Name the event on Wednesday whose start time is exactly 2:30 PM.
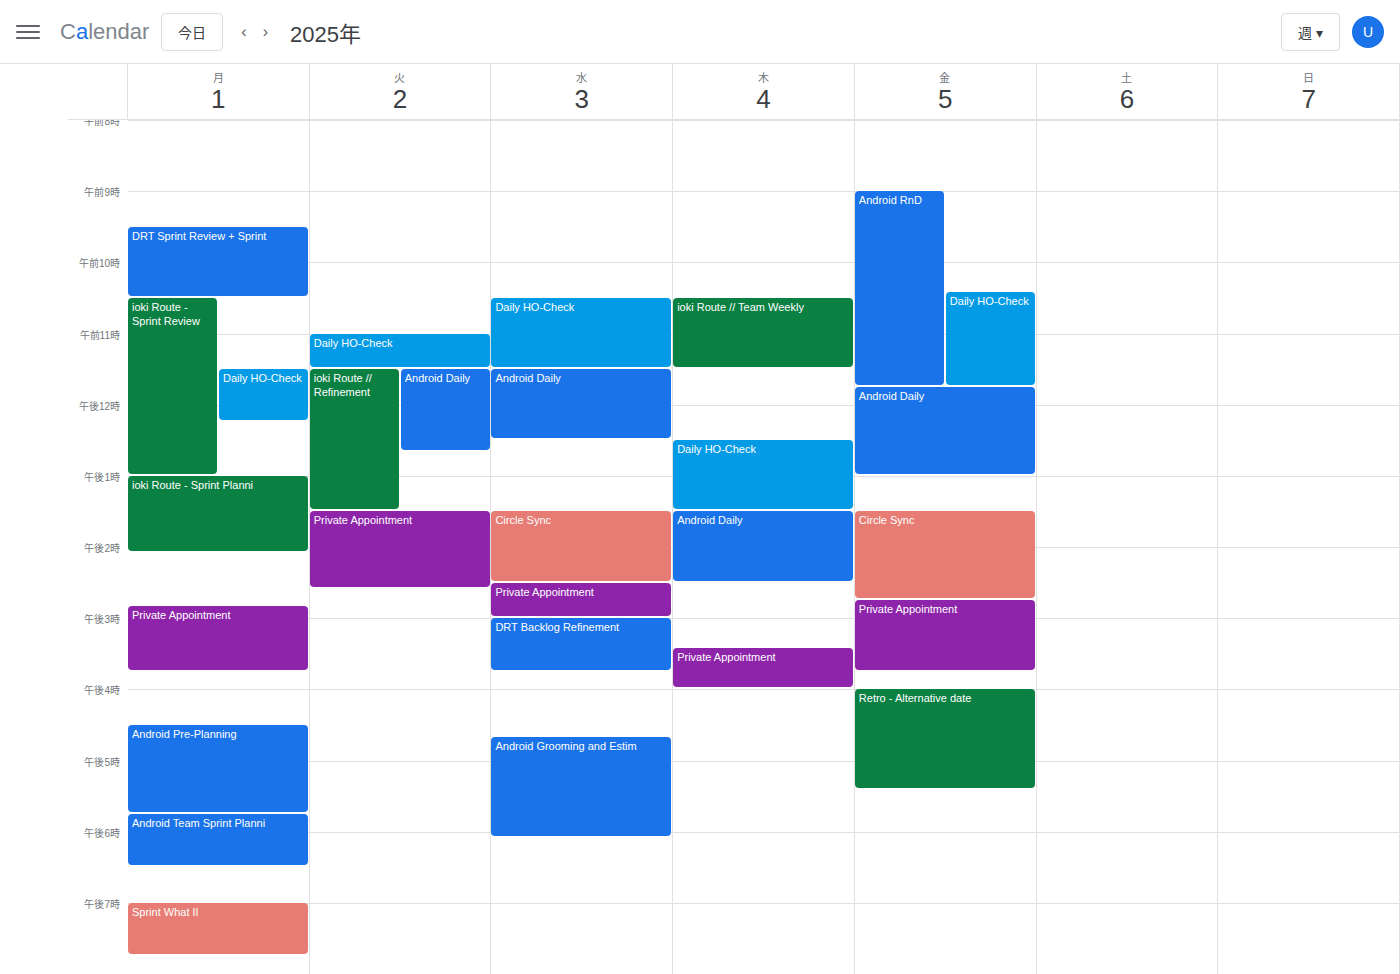
"Private Appointment"